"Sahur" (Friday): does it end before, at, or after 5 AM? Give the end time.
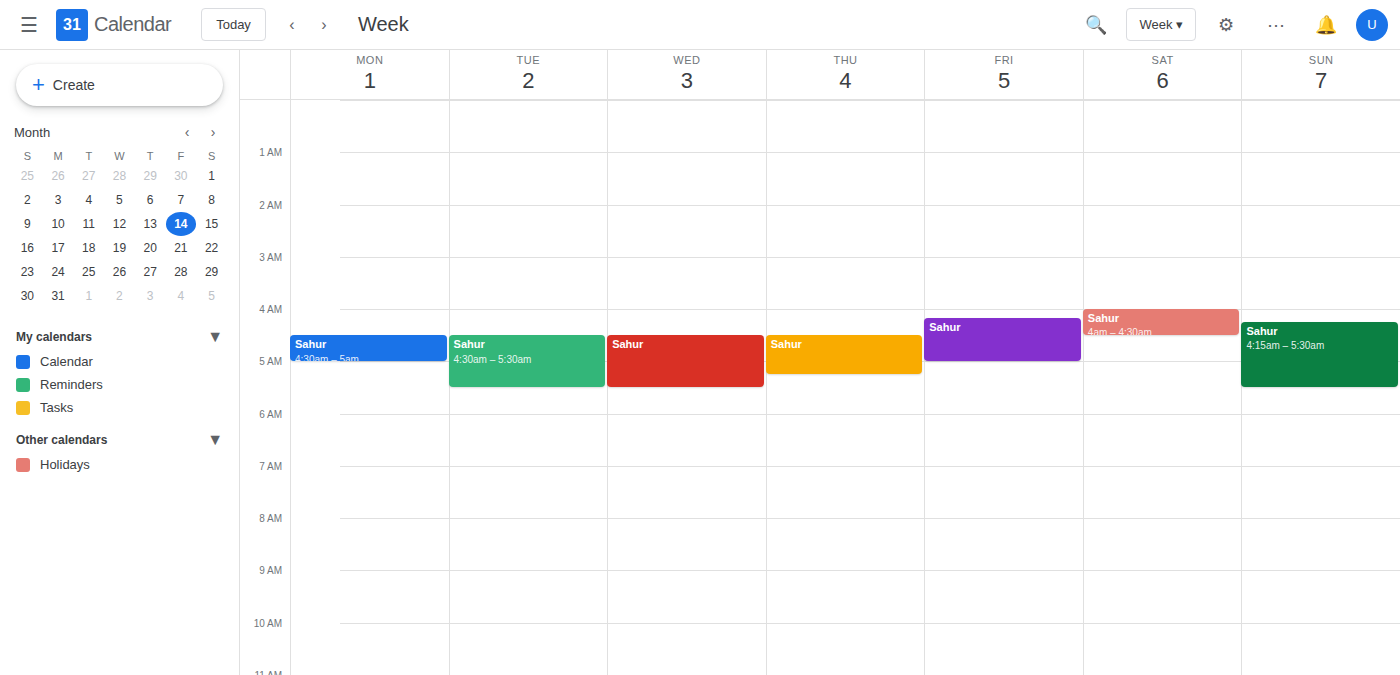
5:00 AM -- exactly at 5 AM, on the 5 AM line.